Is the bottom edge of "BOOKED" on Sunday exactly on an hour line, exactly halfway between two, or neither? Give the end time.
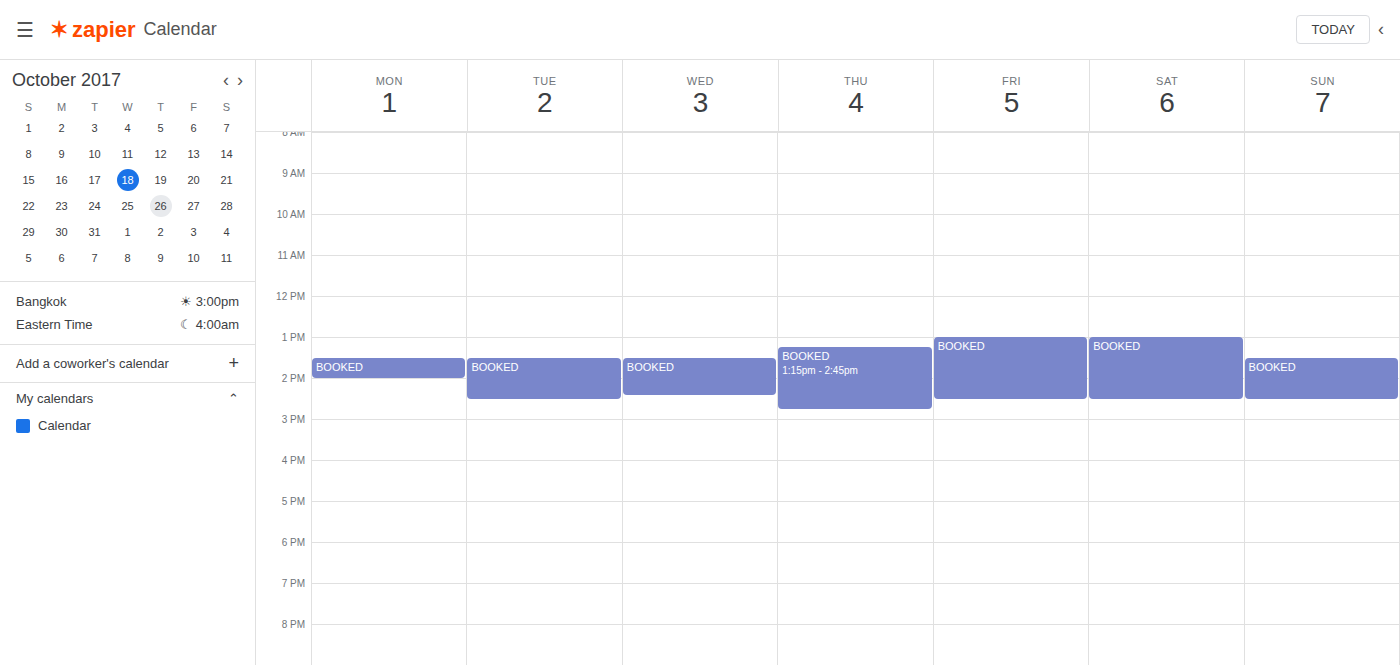
2:30 PM -- halfway between the 2 PM and 3 PM lines.